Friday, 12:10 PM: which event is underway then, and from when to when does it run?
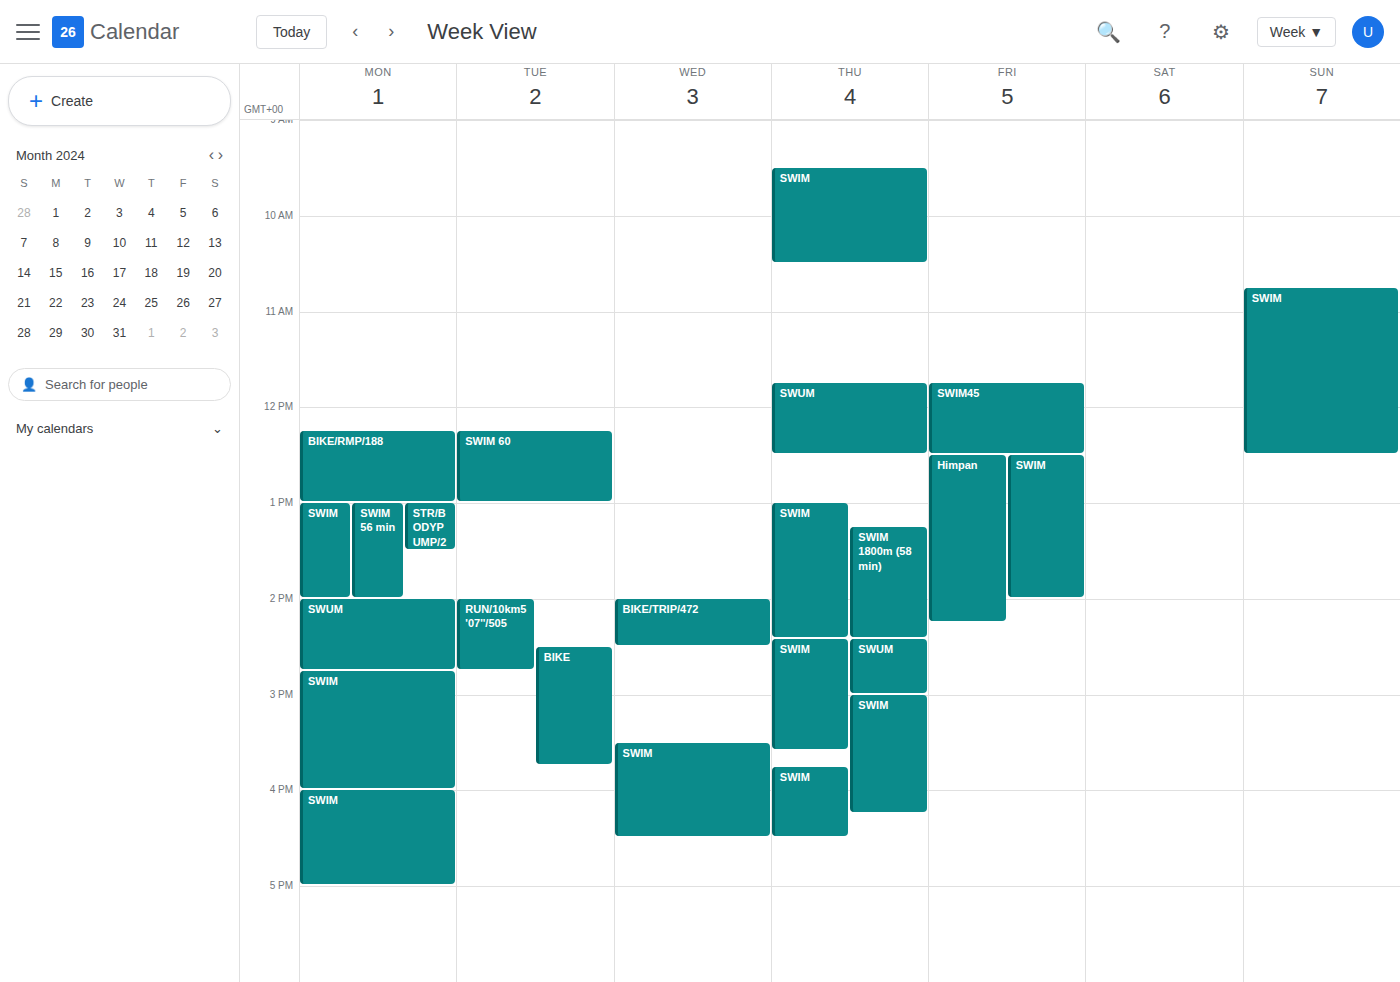
"SWIM45", 11:45 AM to 12:30 PM